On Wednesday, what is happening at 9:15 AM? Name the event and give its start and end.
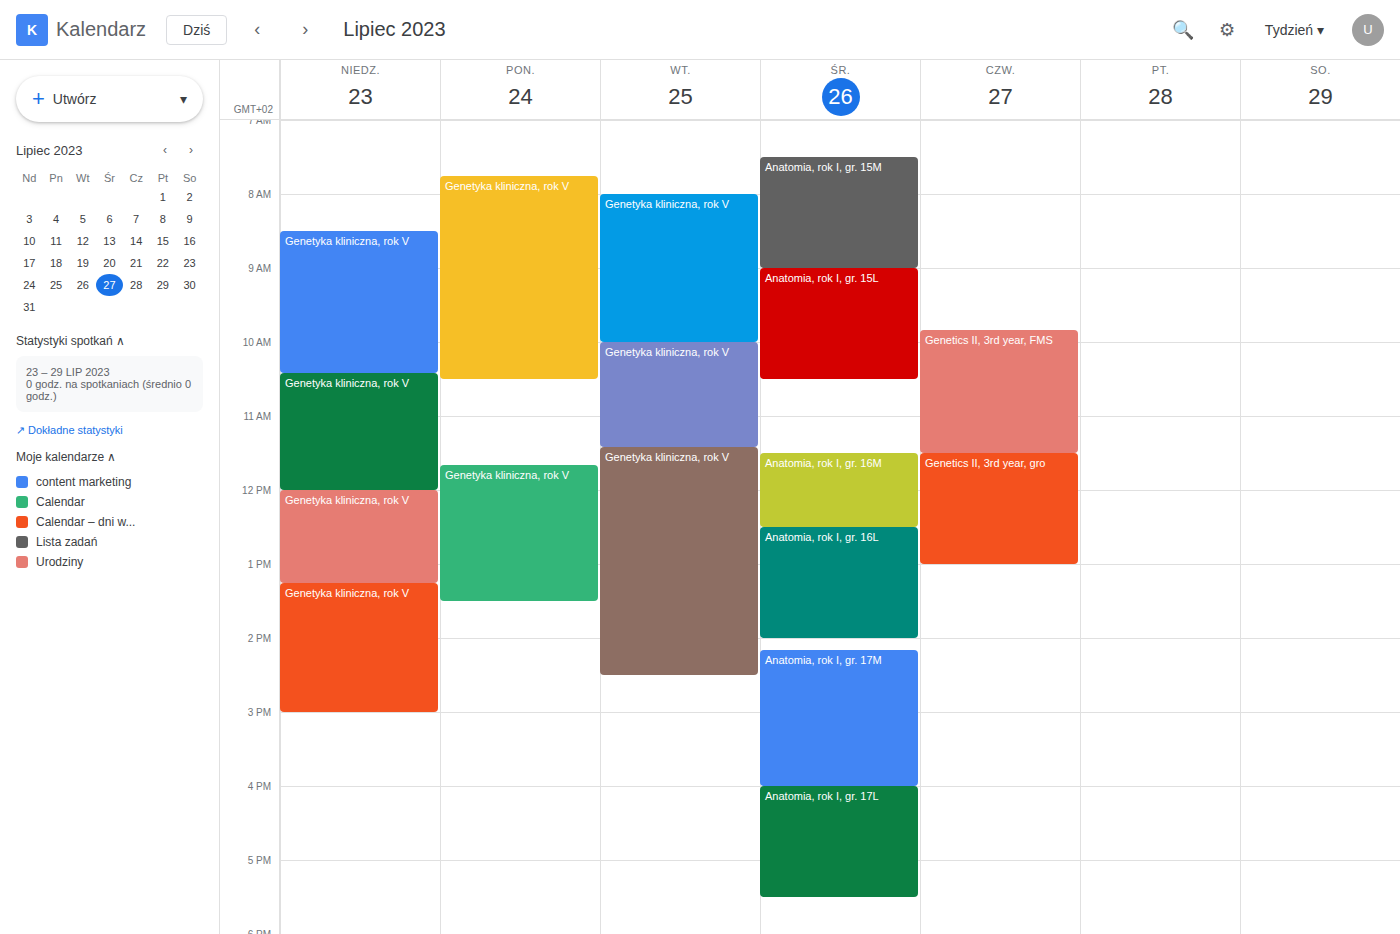
"Anatomia, rok I, gr. 15L", 9:00 AM to 10:30 AM